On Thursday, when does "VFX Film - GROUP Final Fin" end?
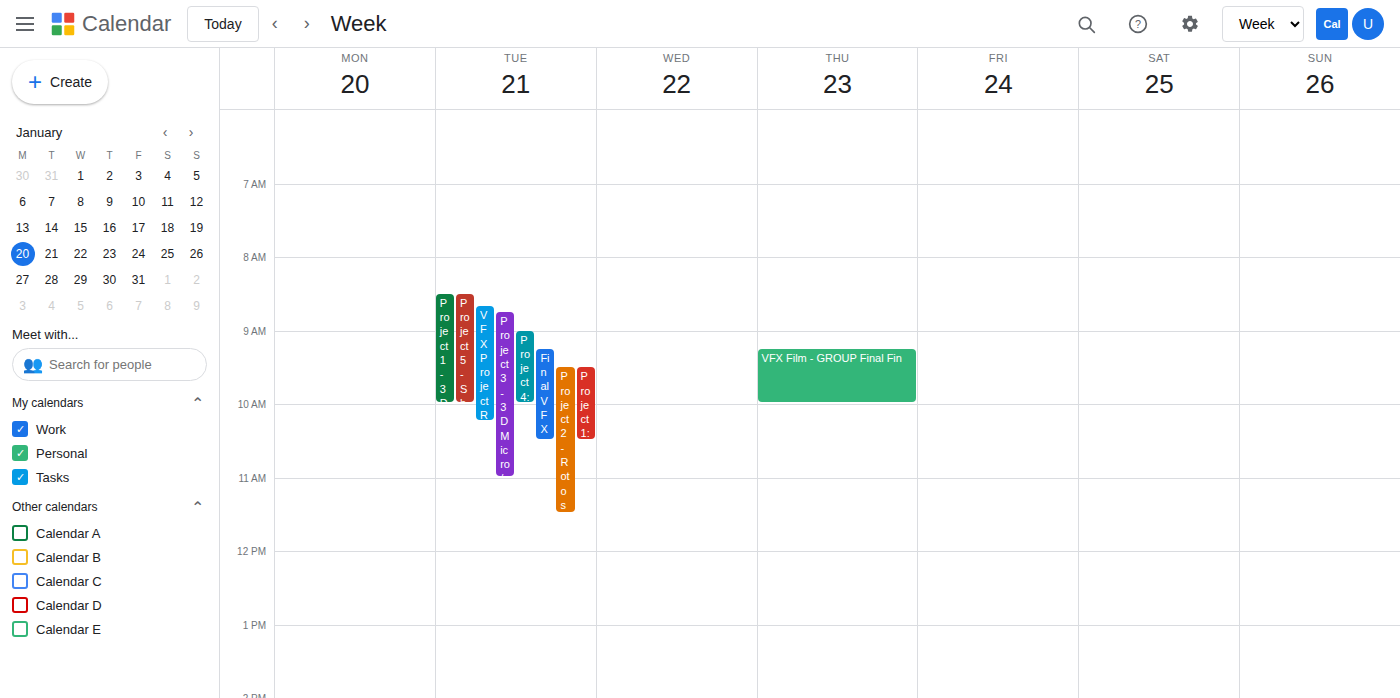
10:00 AM